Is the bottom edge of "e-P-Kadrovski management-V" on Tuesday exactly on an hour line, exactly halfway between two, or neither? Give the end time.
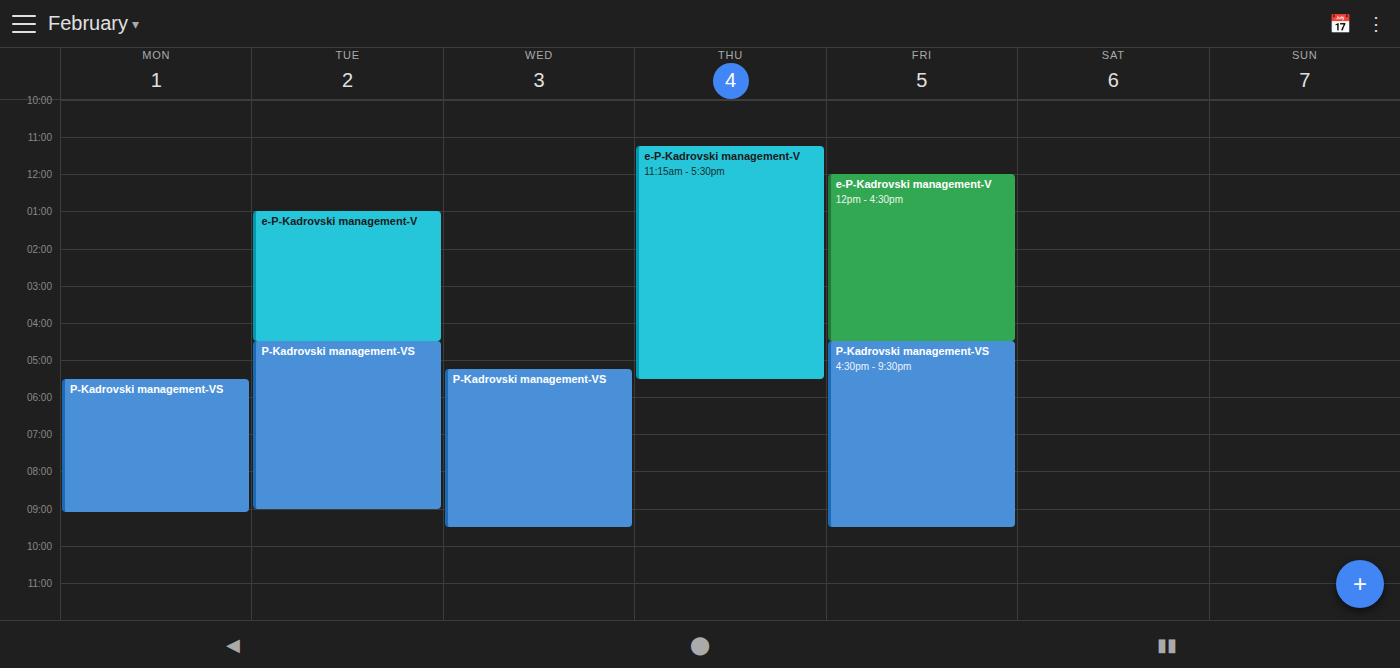
4:30 PM -- halfway between the 4 PM and 5 PM lines.